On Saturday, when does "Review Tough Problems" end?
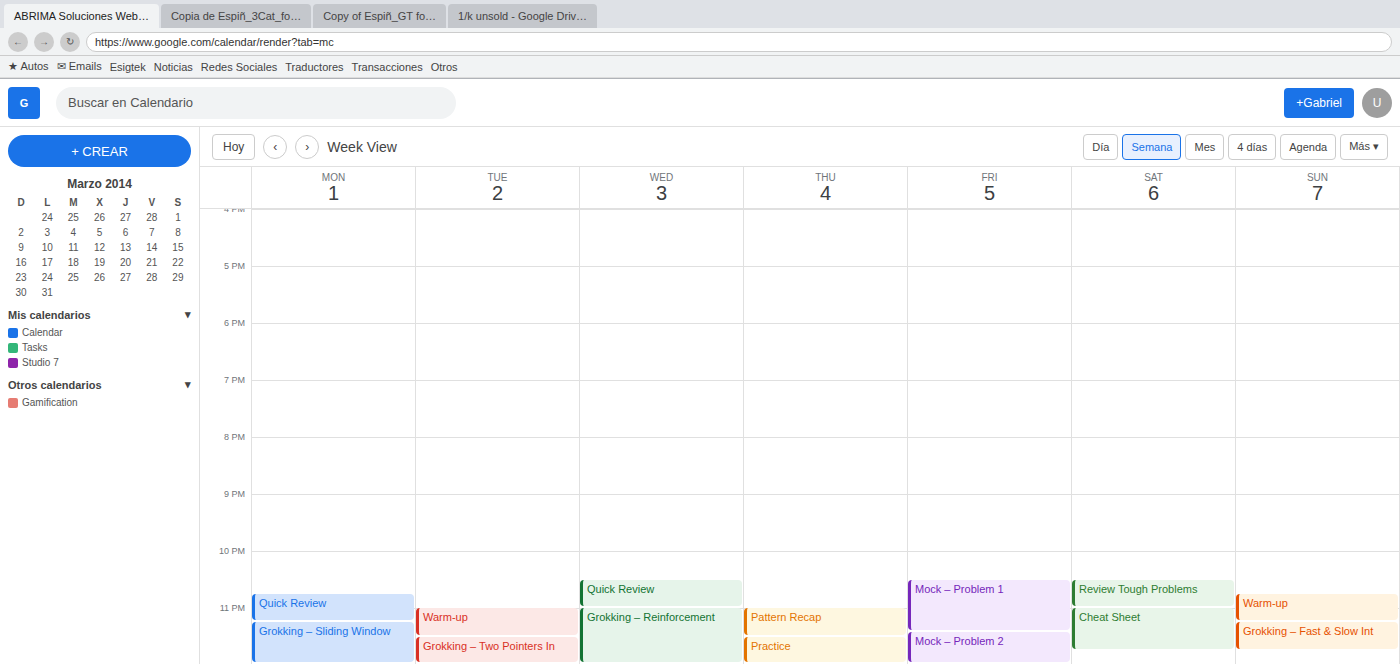
11:00 PM